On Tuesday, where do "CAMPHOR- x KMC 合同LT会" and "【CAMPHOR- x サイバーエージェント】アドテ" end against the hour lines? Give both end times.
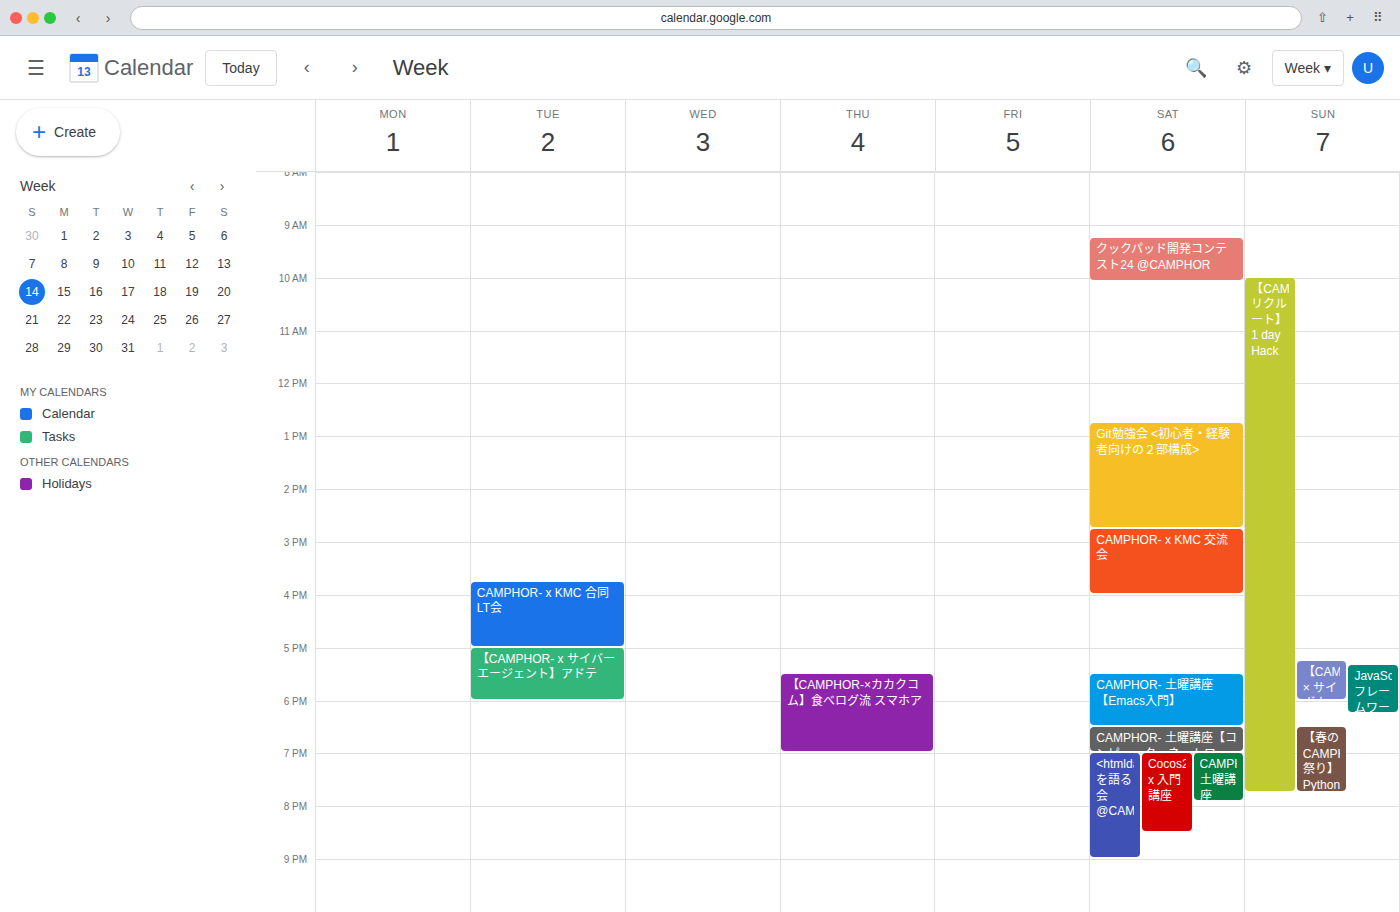
"CAMPHOR- x KMC 合同LT会": 5:00 PM, exactly on the 5 PM line. "【CAMPHOR- x サイバーエージェント】アドテ": 6:00 PM, exactly on the 6 PM line.